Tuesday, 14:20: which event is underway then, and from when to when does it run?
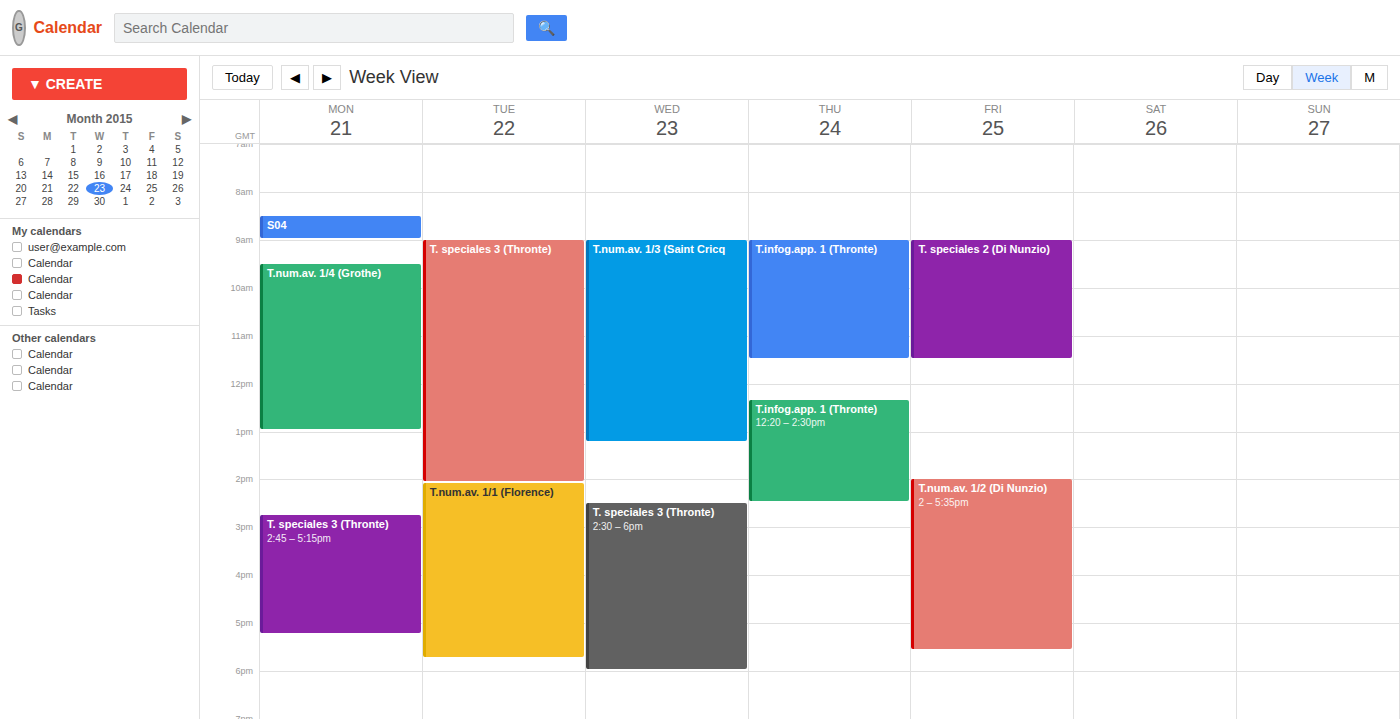
"T.num.av. 1/1 (Florence)", 14:05 to 17:45